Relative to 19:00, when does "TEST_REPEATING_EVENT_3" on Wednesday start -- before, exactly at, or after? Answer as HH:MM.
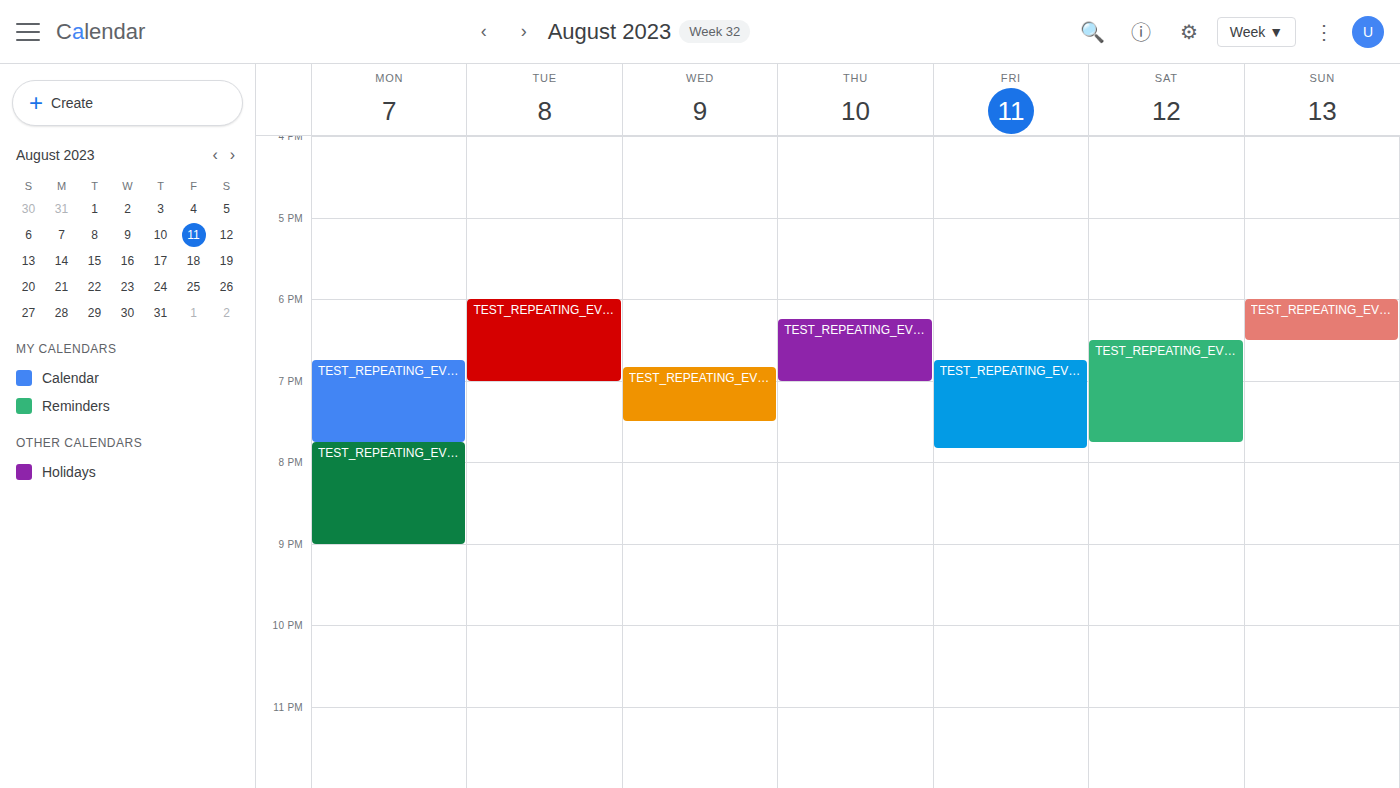
18:50 -- before 19:00, 10 minutes above the 19:00 line.